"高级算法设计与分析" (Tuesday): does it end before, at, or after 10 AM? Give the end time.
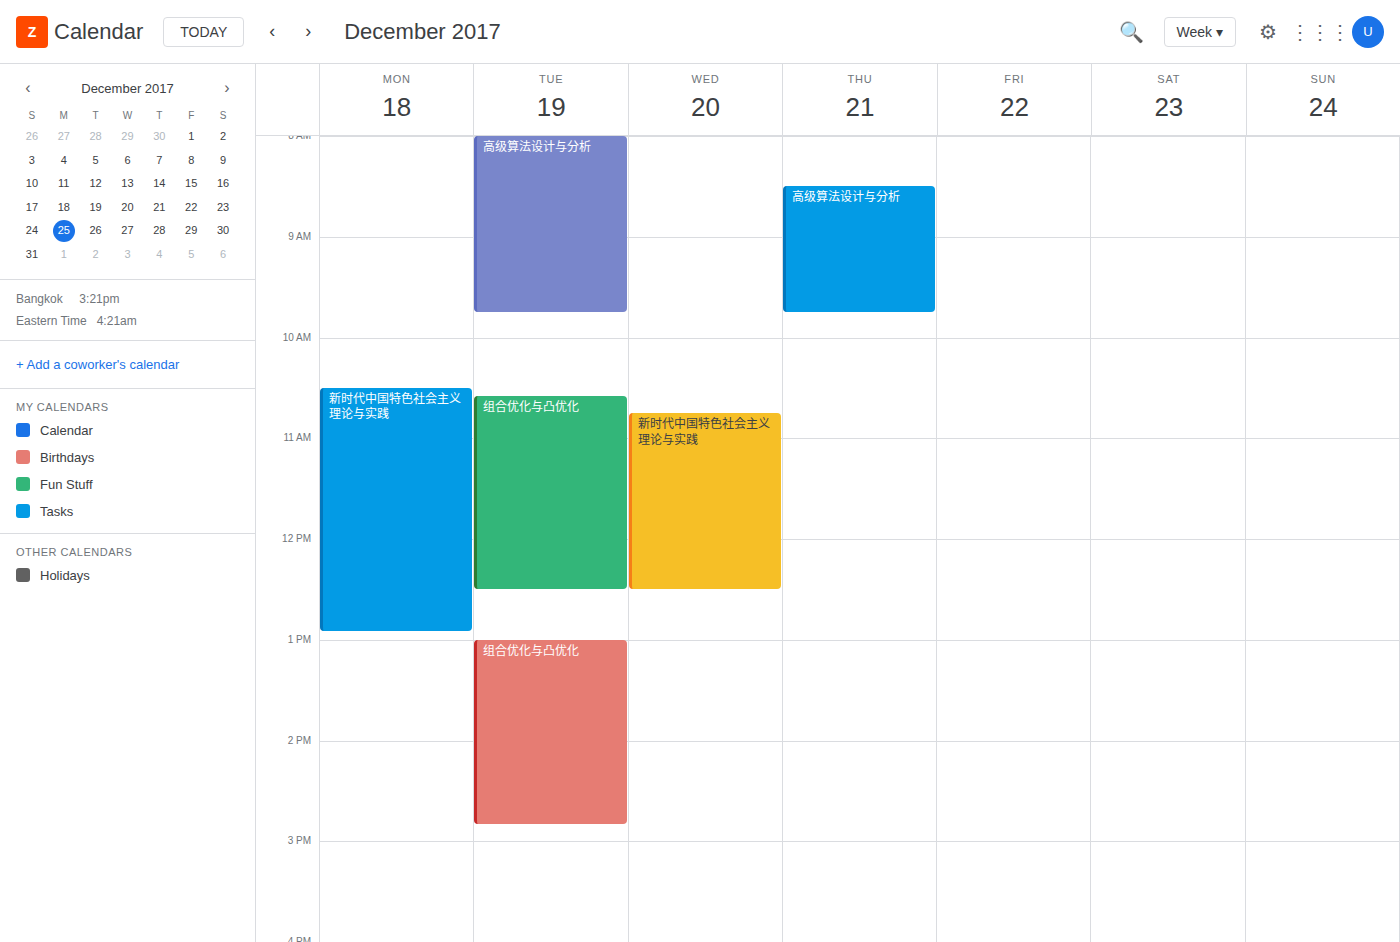
9:45 AM -- before 10 AM, 15 minutes above the 10 AM line.